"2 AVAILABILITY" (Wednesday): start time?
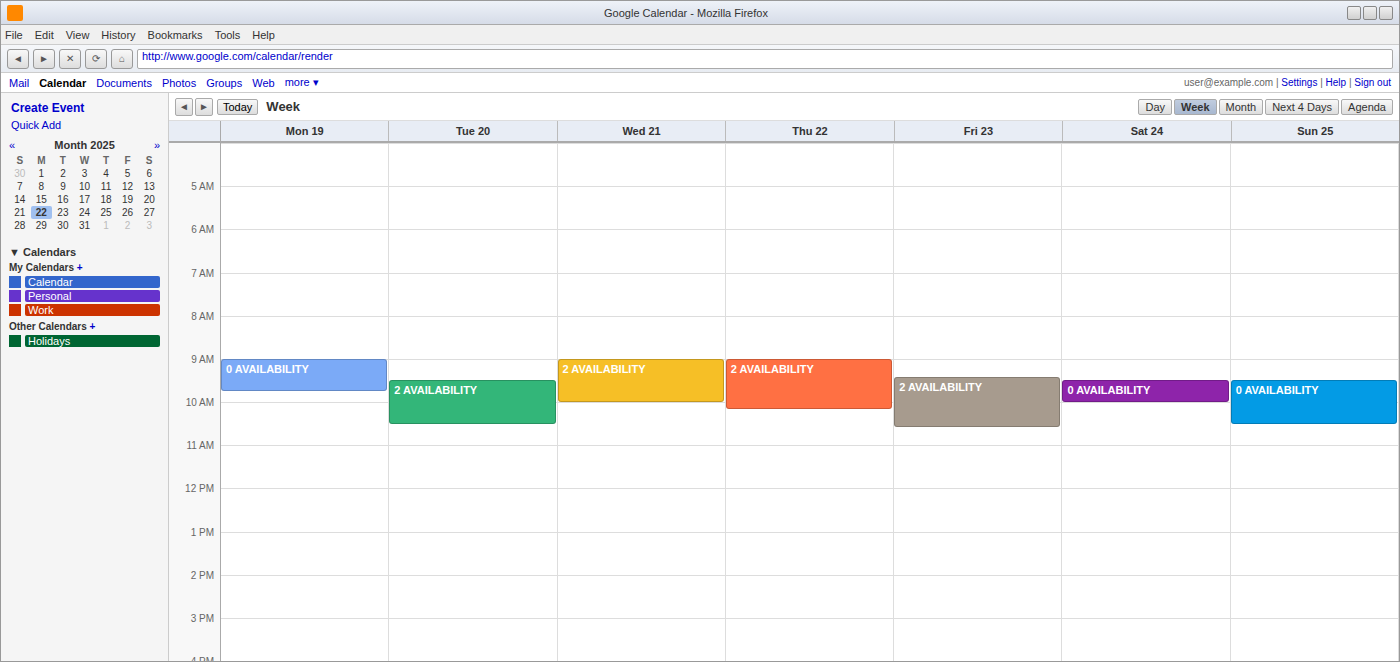
9:00 AM